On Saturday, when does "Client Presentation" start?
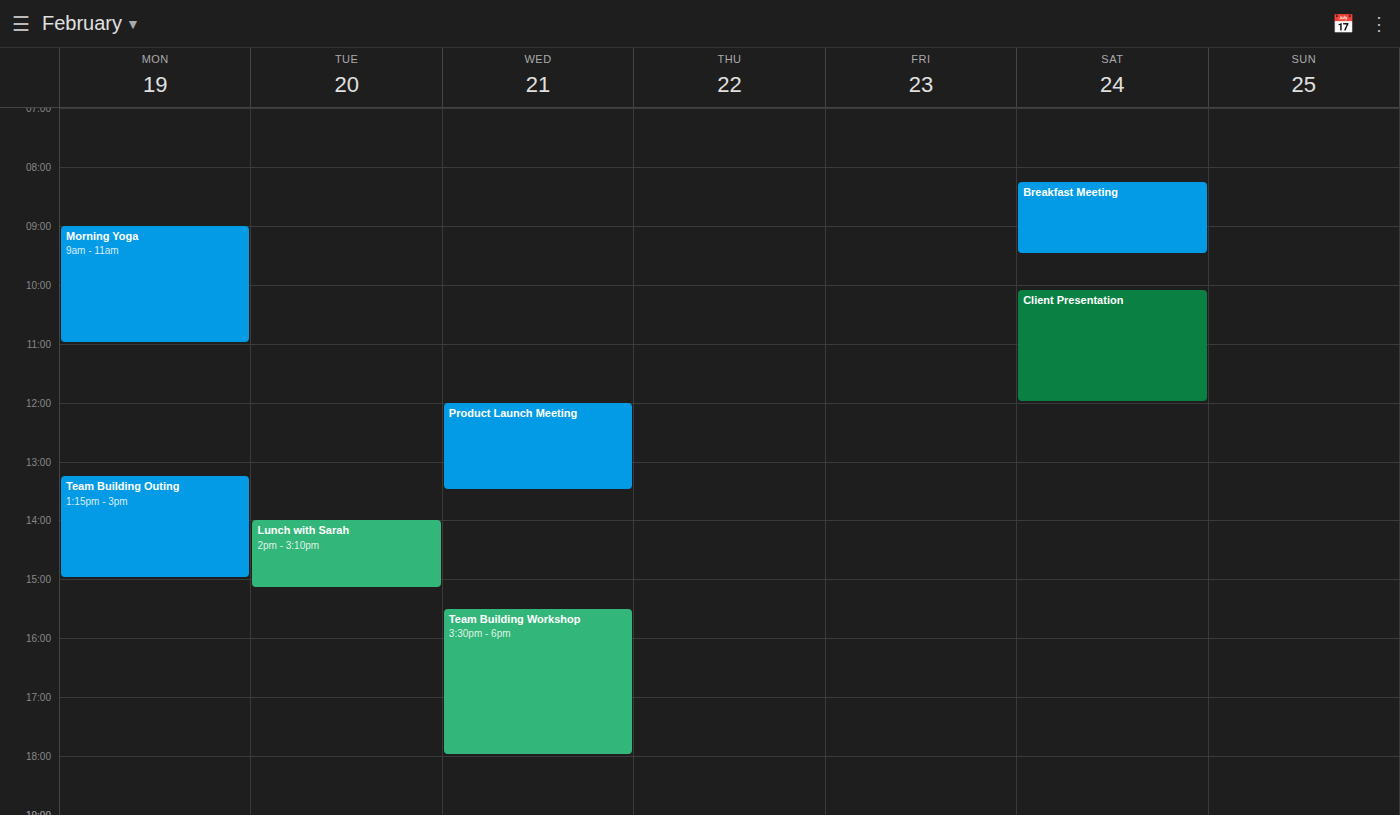
10:05 AM